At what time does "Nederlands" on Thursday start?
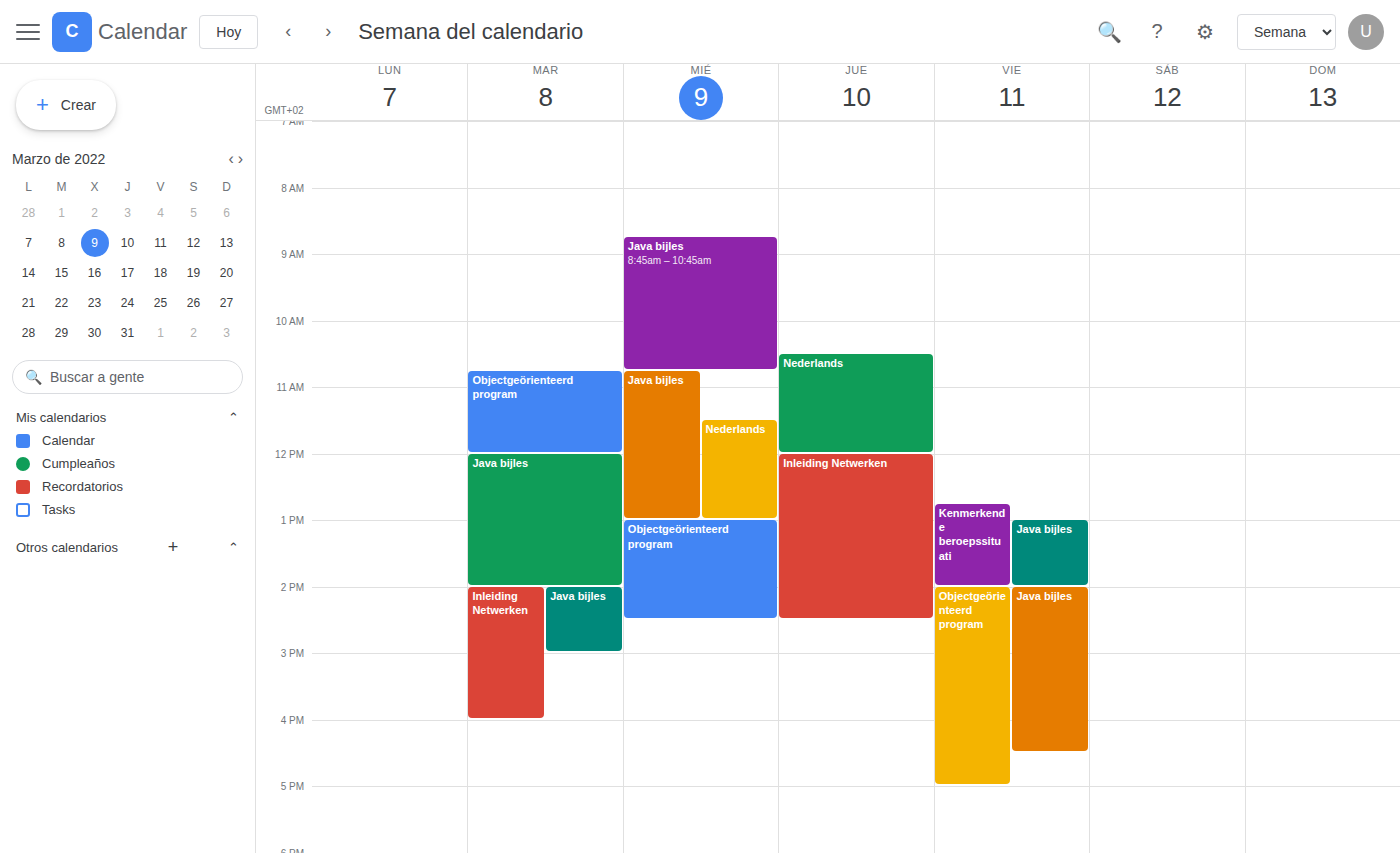
10:30 AM